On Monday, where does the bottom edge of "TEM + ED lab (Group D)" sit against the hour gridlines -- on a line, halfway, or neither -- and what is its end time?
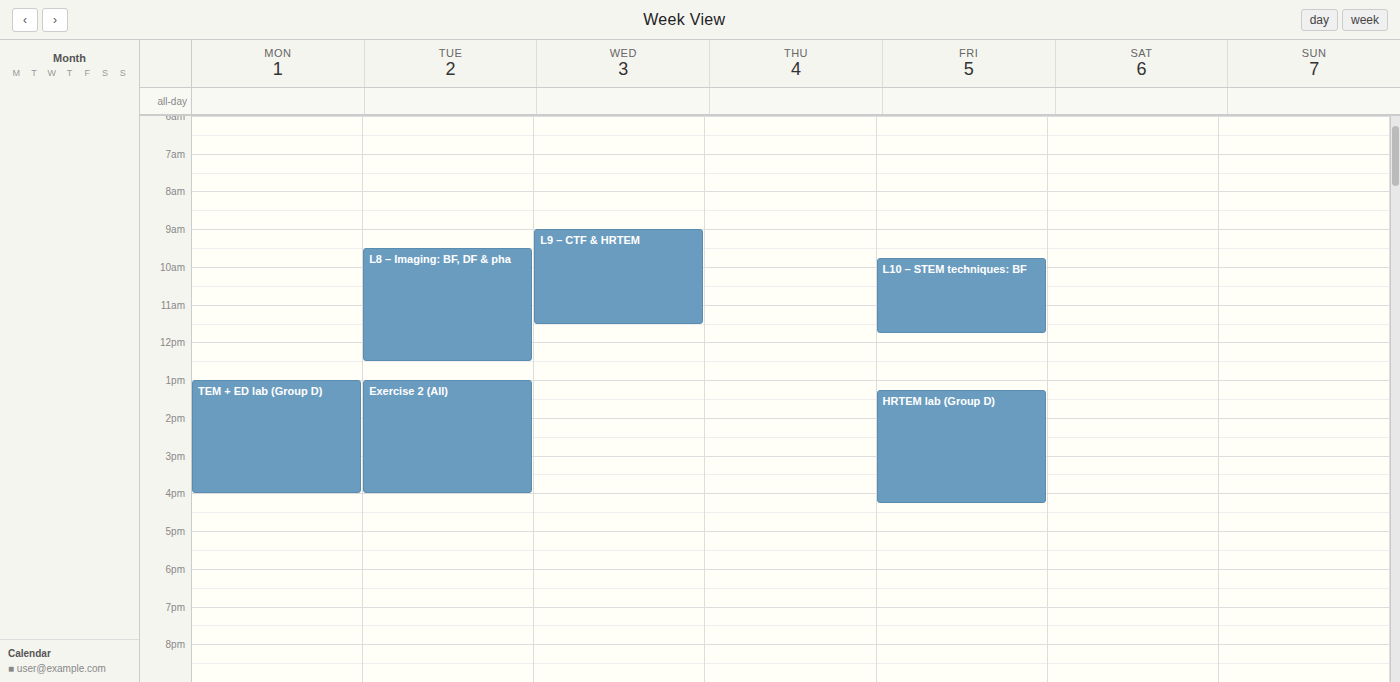
4:00 PM -- exactly on the 4 PM line.